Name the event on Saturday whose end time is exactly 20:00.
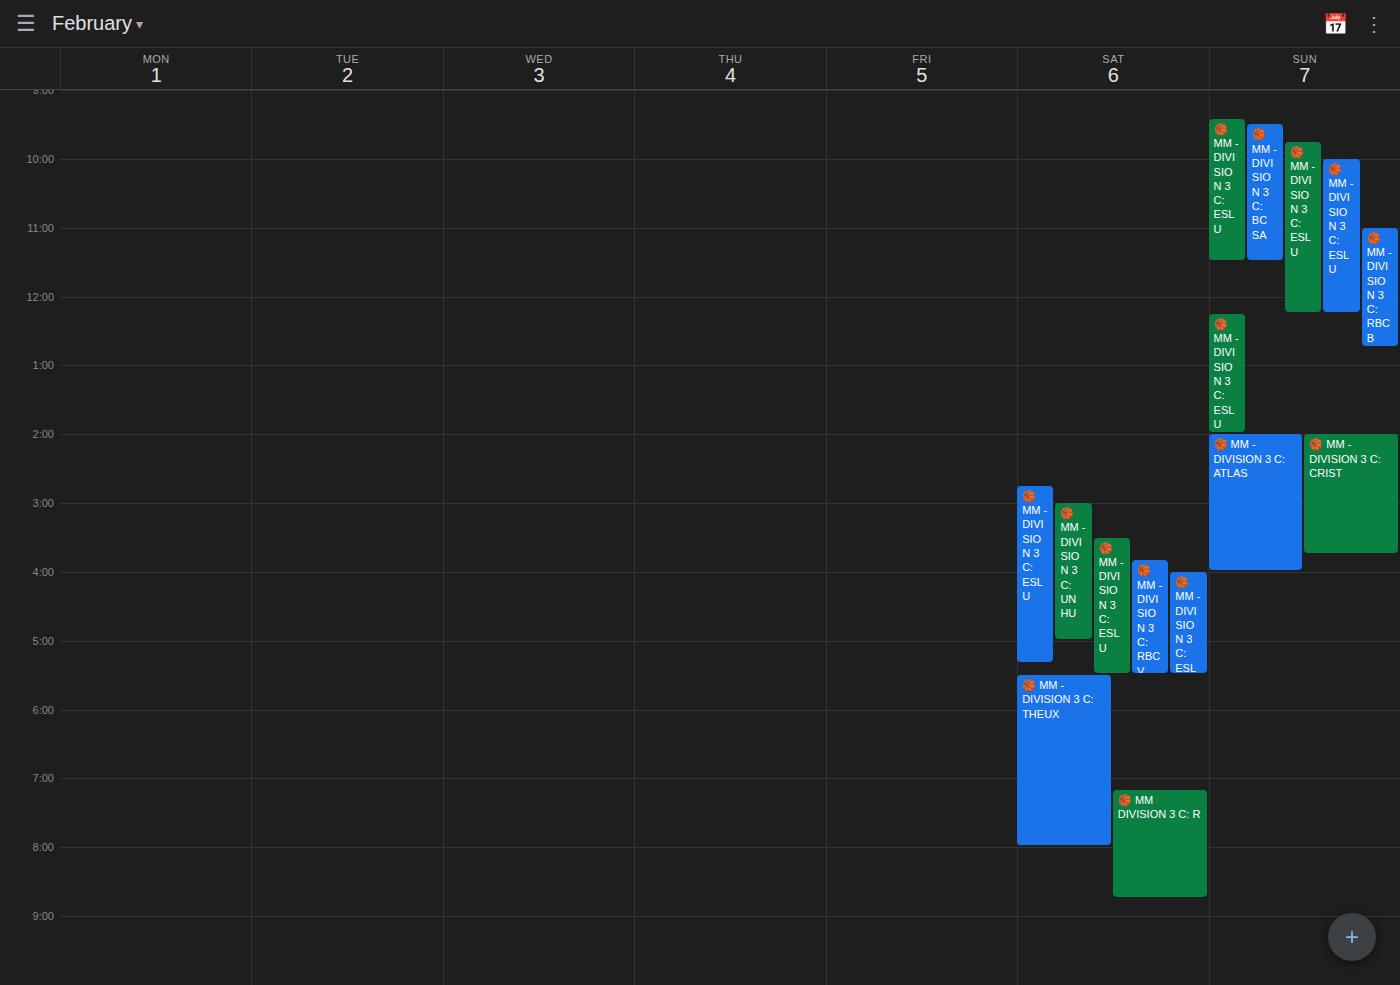
"🏀 MM - DIVISION 3 C: THEUX"